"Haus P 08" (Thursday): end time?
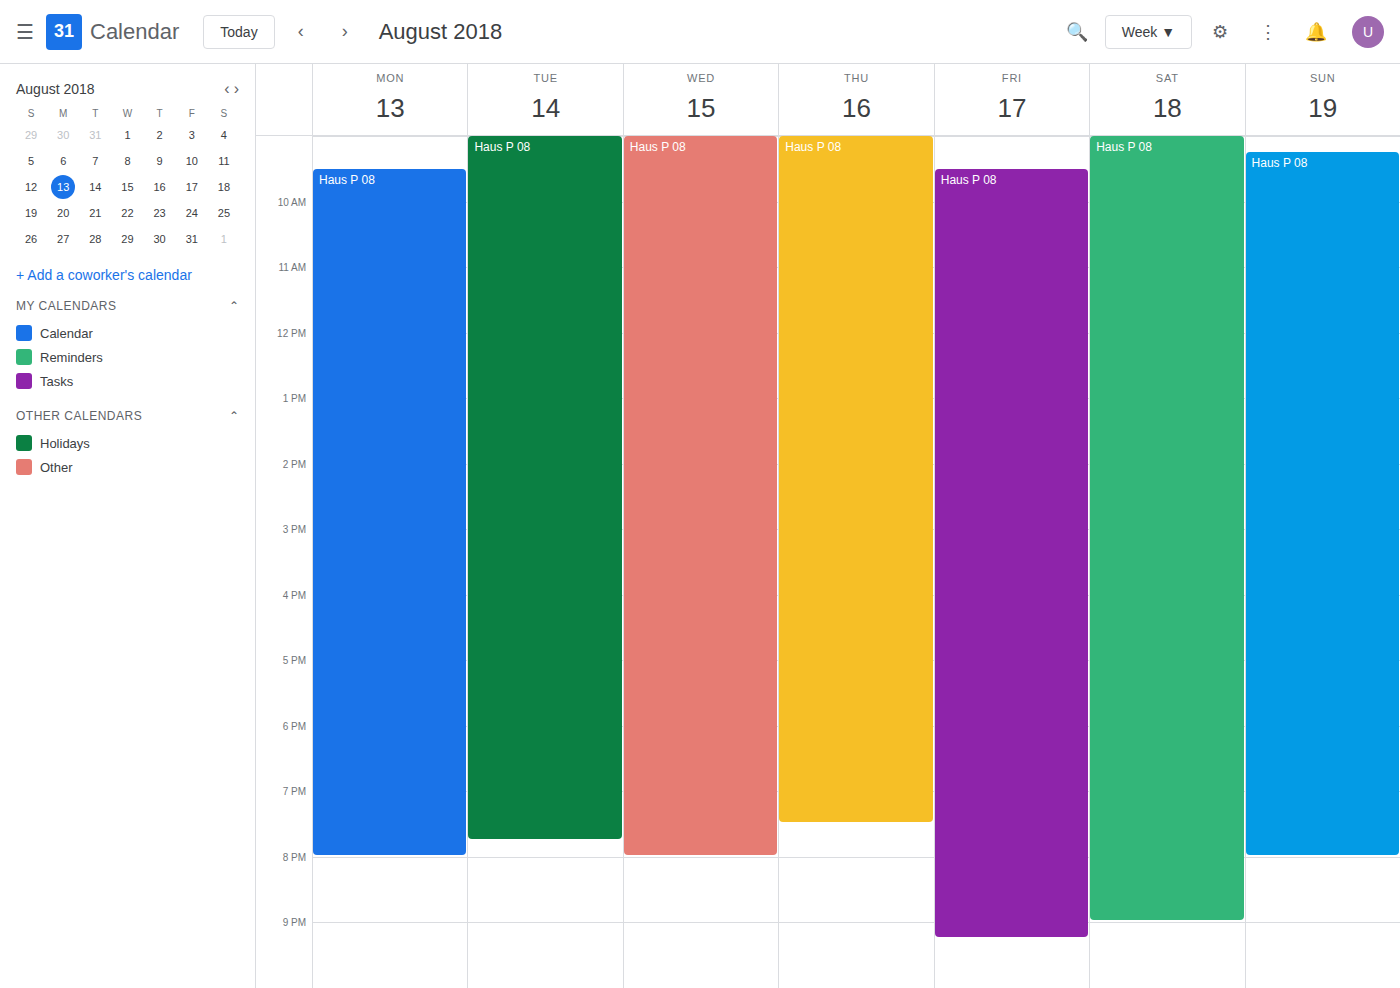
7:30 PM